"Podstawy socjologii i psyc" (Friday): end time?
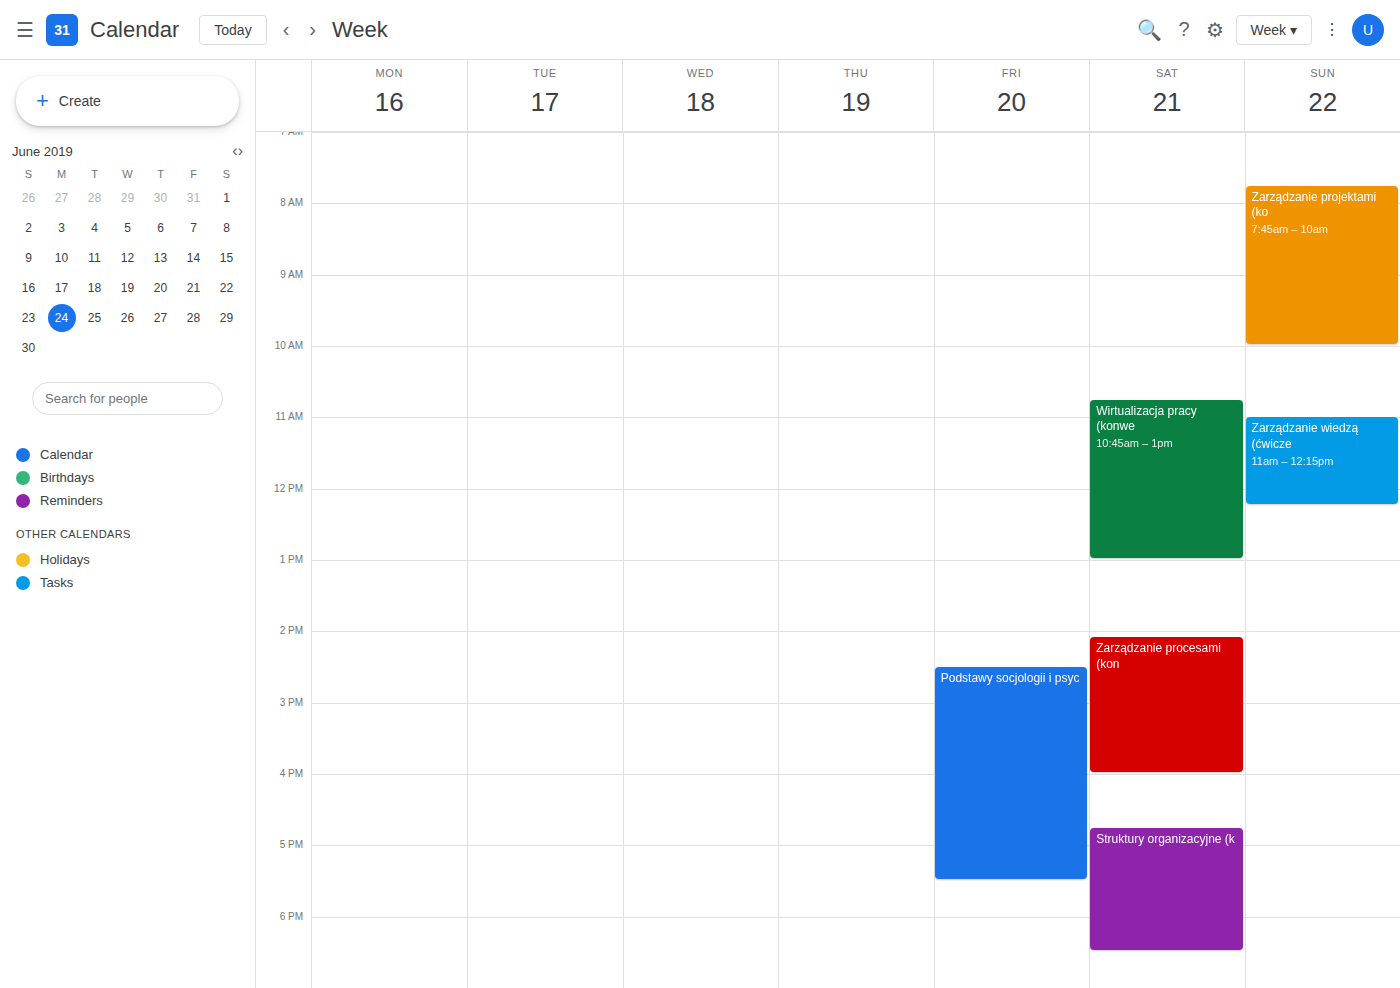
5:30 PM